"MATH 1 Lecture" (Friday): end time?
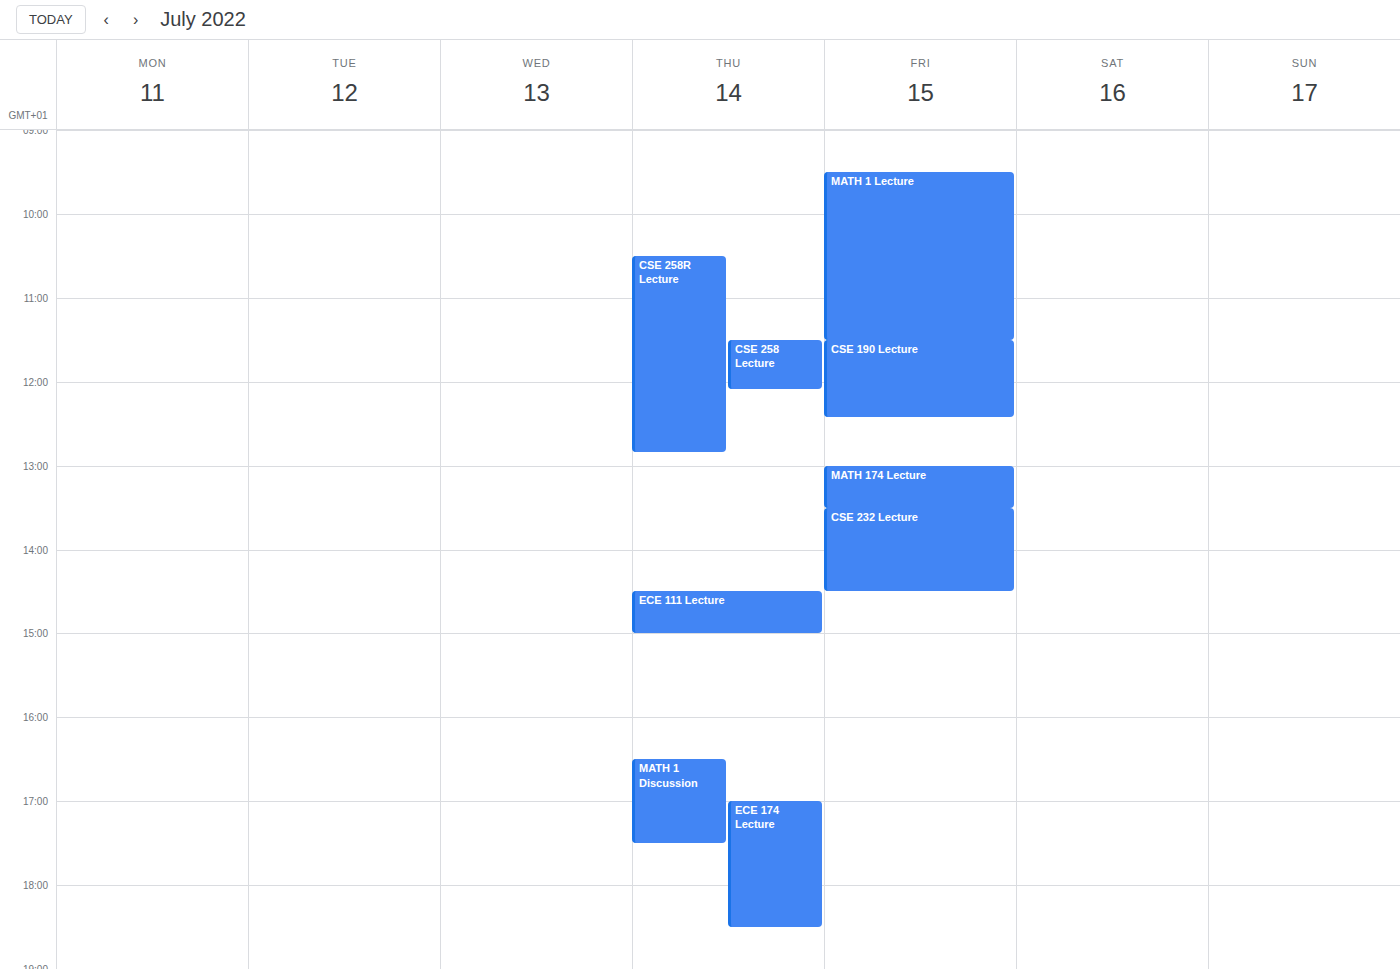
11:30 AM